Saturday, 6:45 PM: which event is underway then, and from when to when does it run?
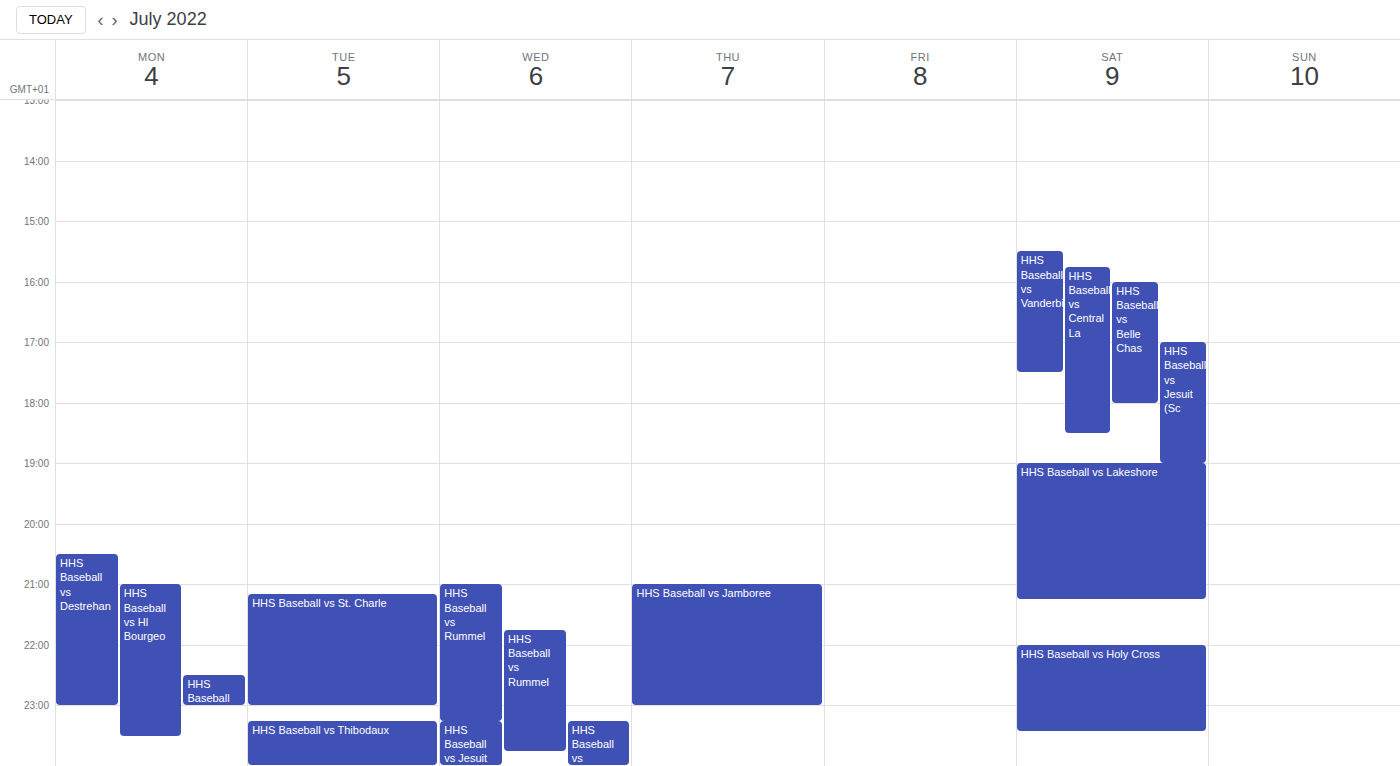
"HHS Baseball vs Jesuit (Sc", 5:00 PM to 7:00 PM